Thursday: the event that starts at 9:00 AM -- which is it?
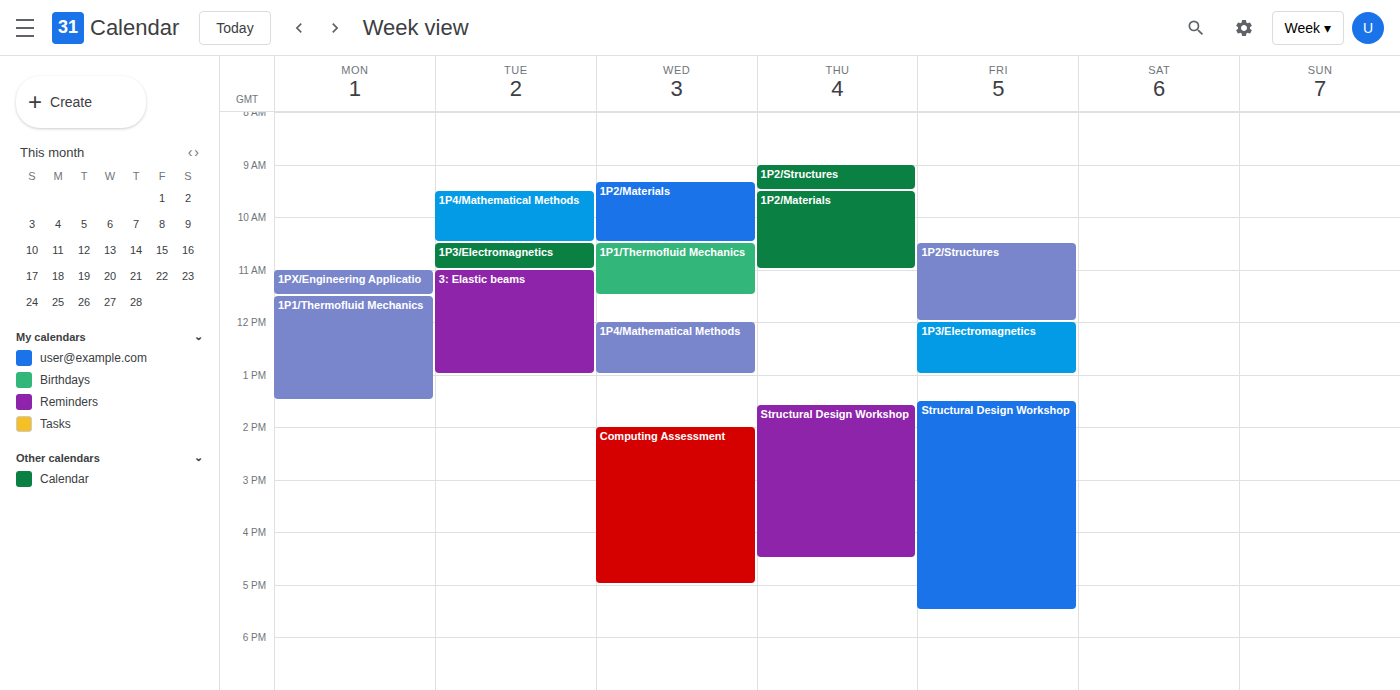
"1P2/Structures"